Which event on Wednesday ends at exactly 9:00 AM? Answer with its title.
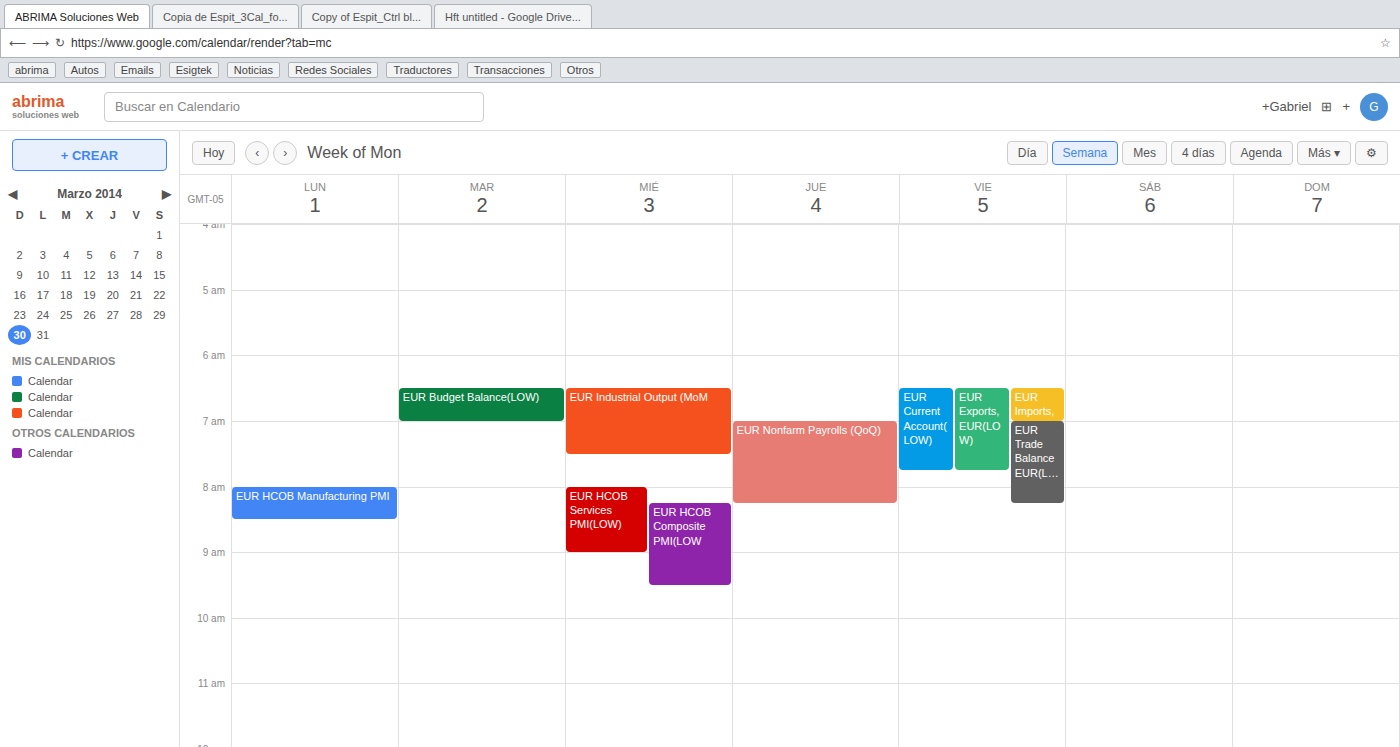
"EUR HCOB Services PMI(LOW)"